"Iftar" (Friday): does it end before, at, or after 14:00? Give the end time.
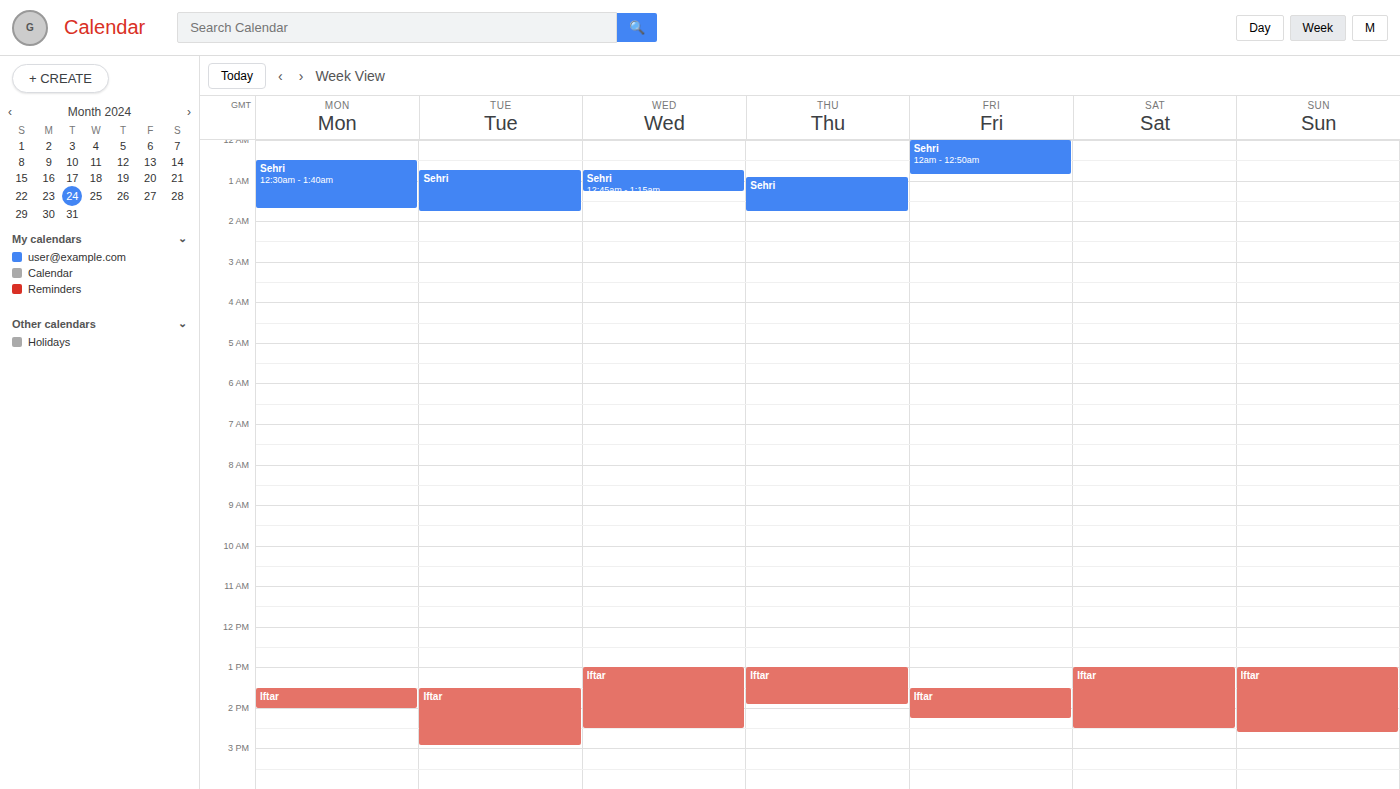
14:15 -- after 14:00, 15 minutes below the 14:00 line.